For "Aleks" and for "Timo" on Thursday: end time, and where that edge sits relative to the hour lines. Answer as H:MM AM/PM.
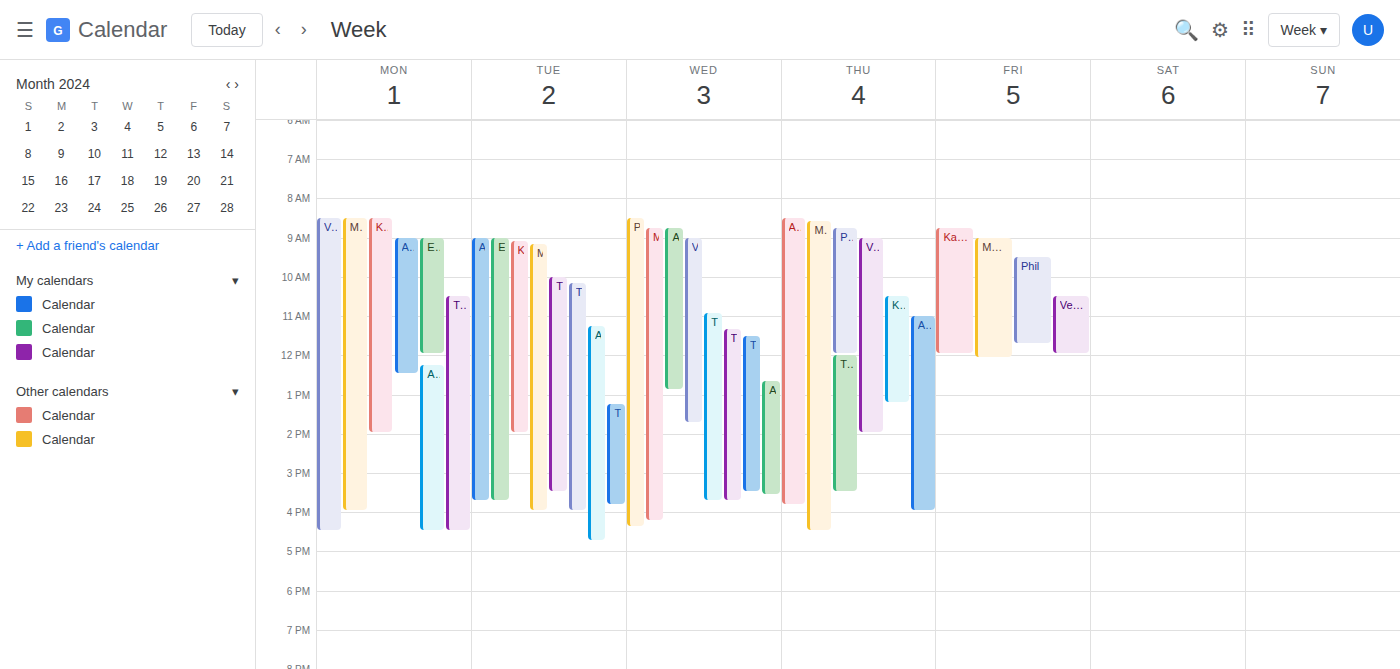
"Aleks": 4:00 PM, exactly on the 4 PM line. "Timo": 3:30 PM, halfway between the 3 PM and 4 PM lines.